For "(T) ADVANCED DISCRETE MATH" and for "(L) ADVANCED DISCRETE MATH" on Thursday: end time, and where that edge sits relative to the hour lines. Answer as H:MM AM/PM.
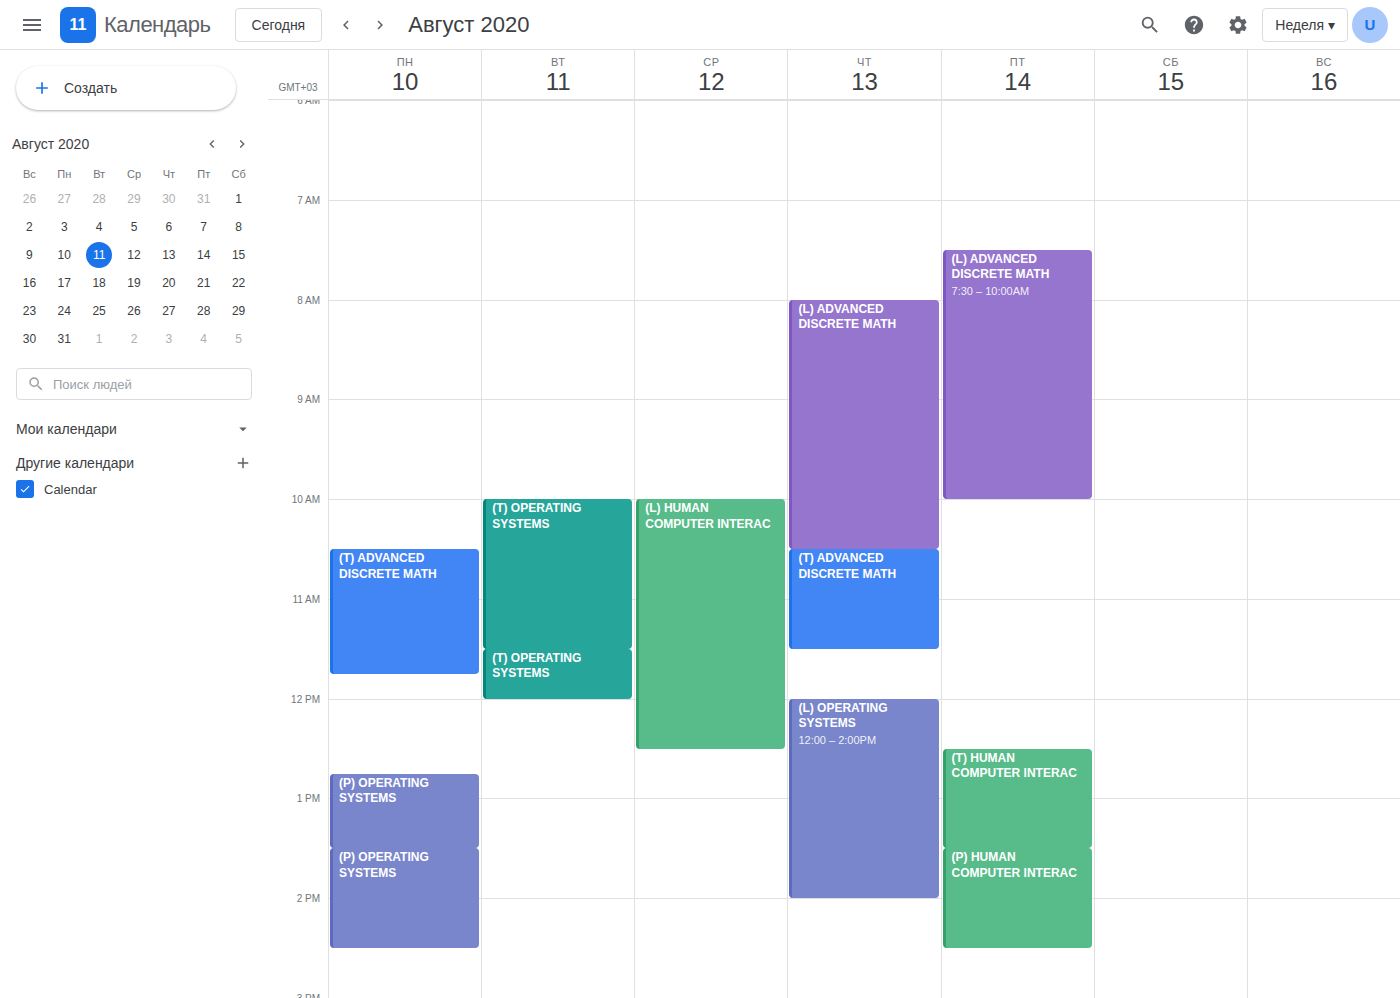
"(T) ADVANCED DISCRETE MATH": 11:30 AM, halfway between the 11 AM and 12 PM lines. "(L) ADVANCED DISCRETE MATH": 10:30 AM, halfway between the 10 AM and 11 AM lines.